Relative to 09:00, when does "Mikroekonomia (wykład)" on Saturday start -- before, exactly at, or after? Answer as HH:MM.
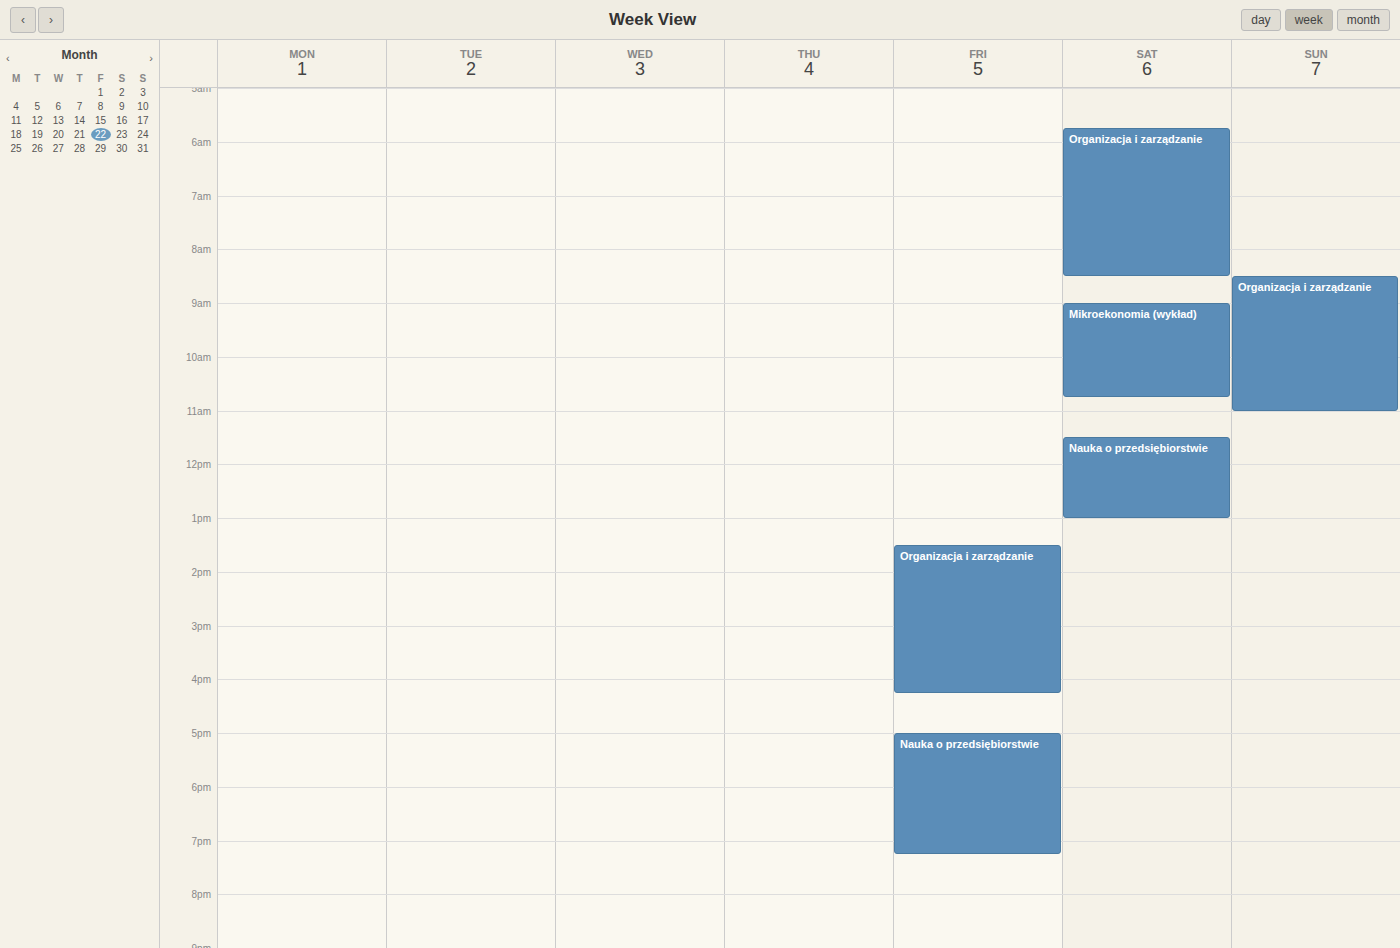
09:00 -- exactly at 09:00, on the 09:00 line.